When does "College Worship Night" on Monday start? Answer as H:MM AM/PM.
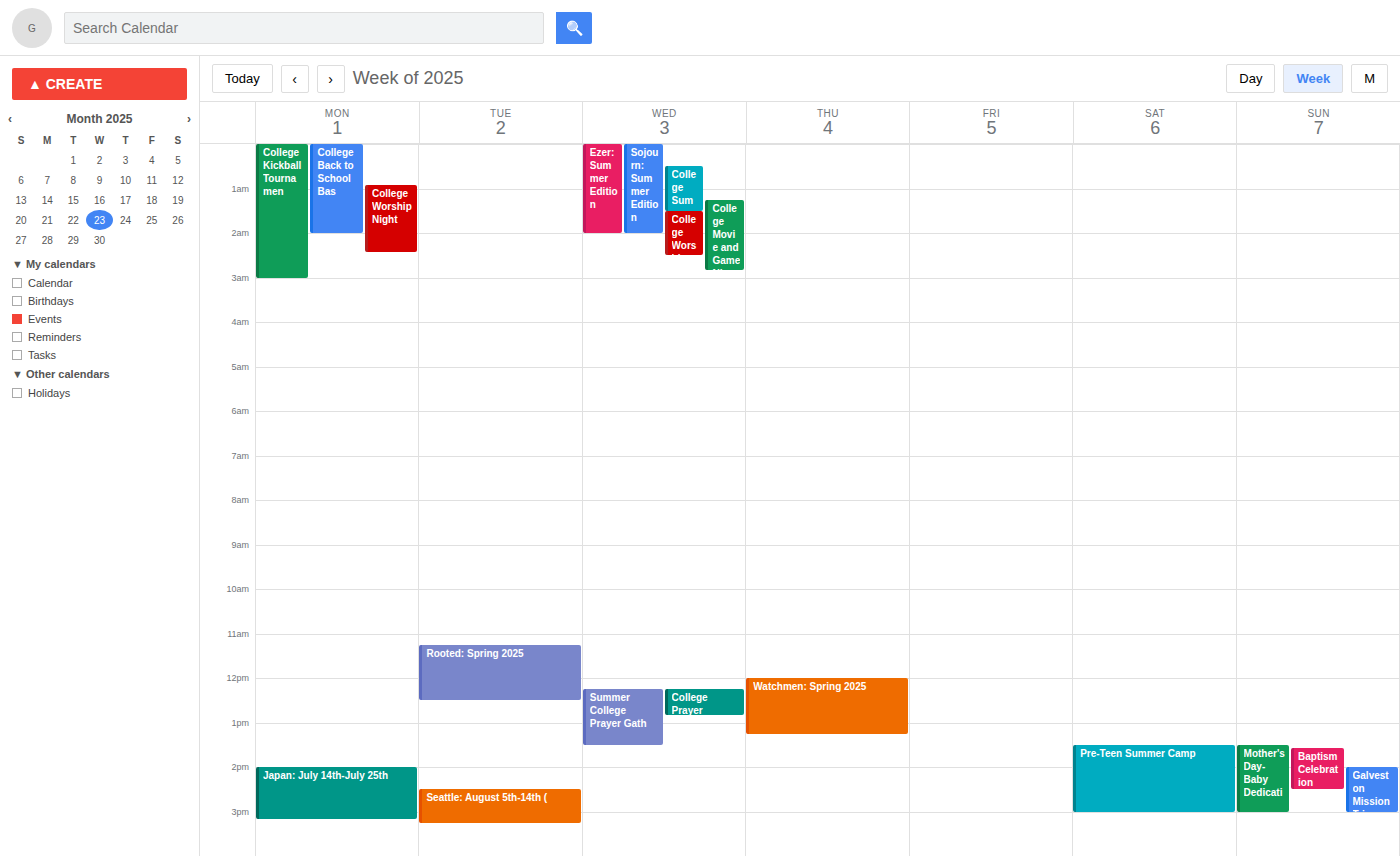
12:55 AM